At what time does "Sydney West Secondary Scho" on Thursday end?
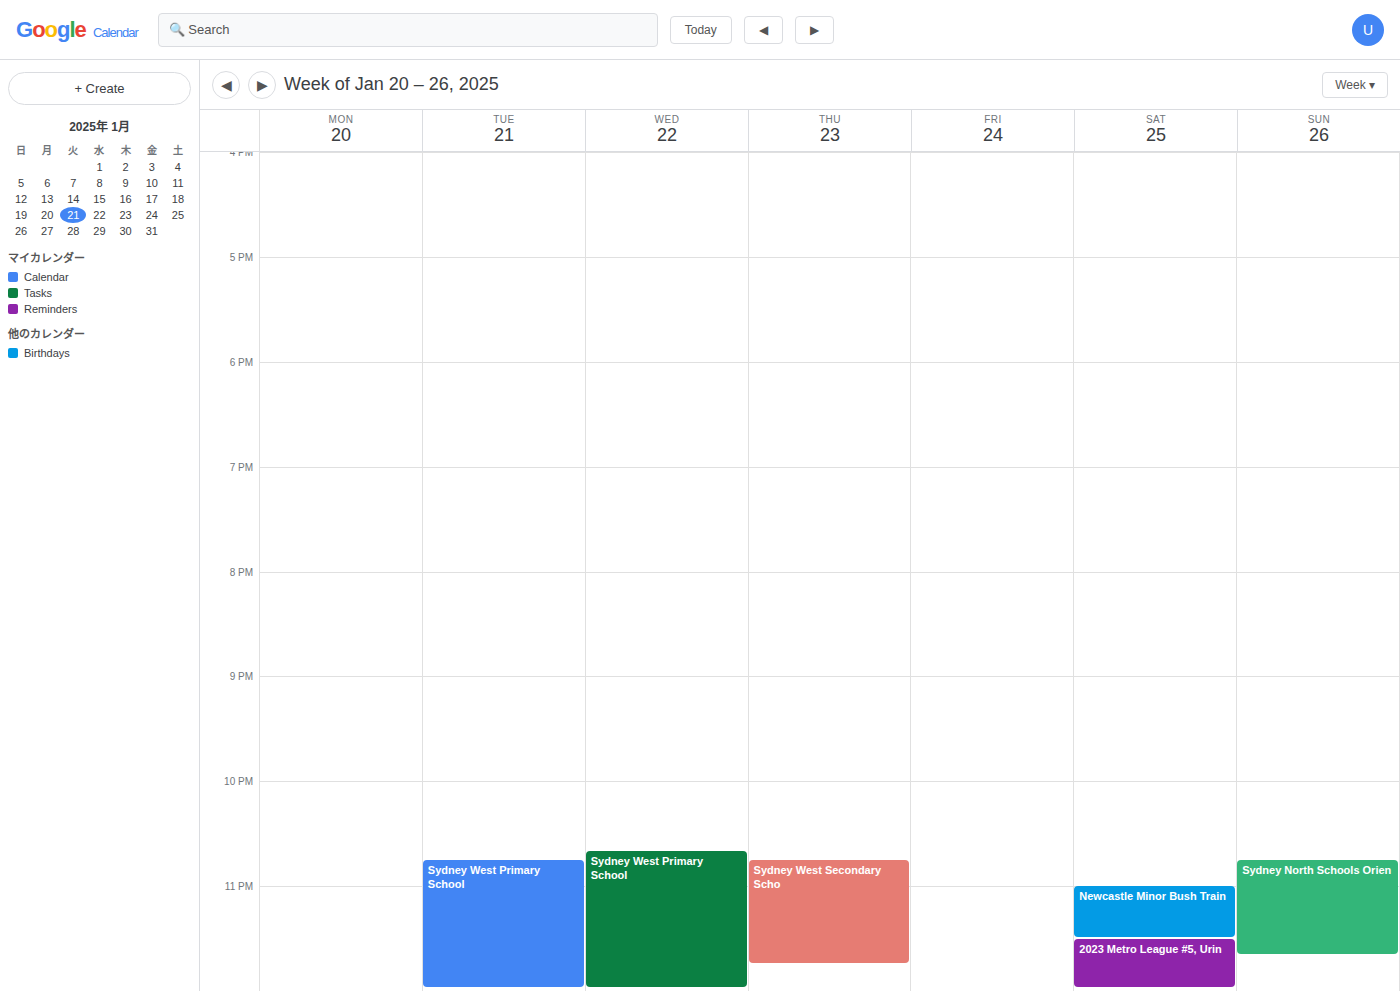
11:45 PM